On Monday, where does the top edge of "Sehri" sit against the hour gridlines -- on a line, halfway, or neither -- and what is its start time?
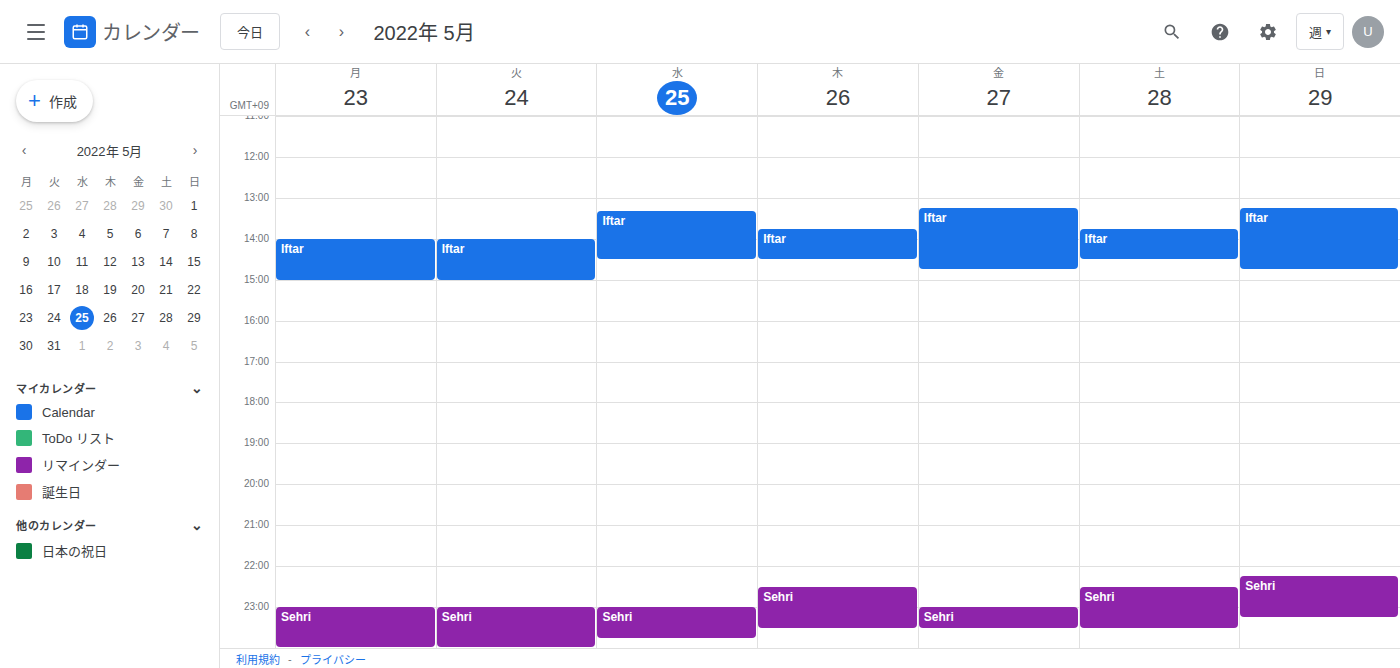
11:00 PM -- exactly on the 11 PM line.